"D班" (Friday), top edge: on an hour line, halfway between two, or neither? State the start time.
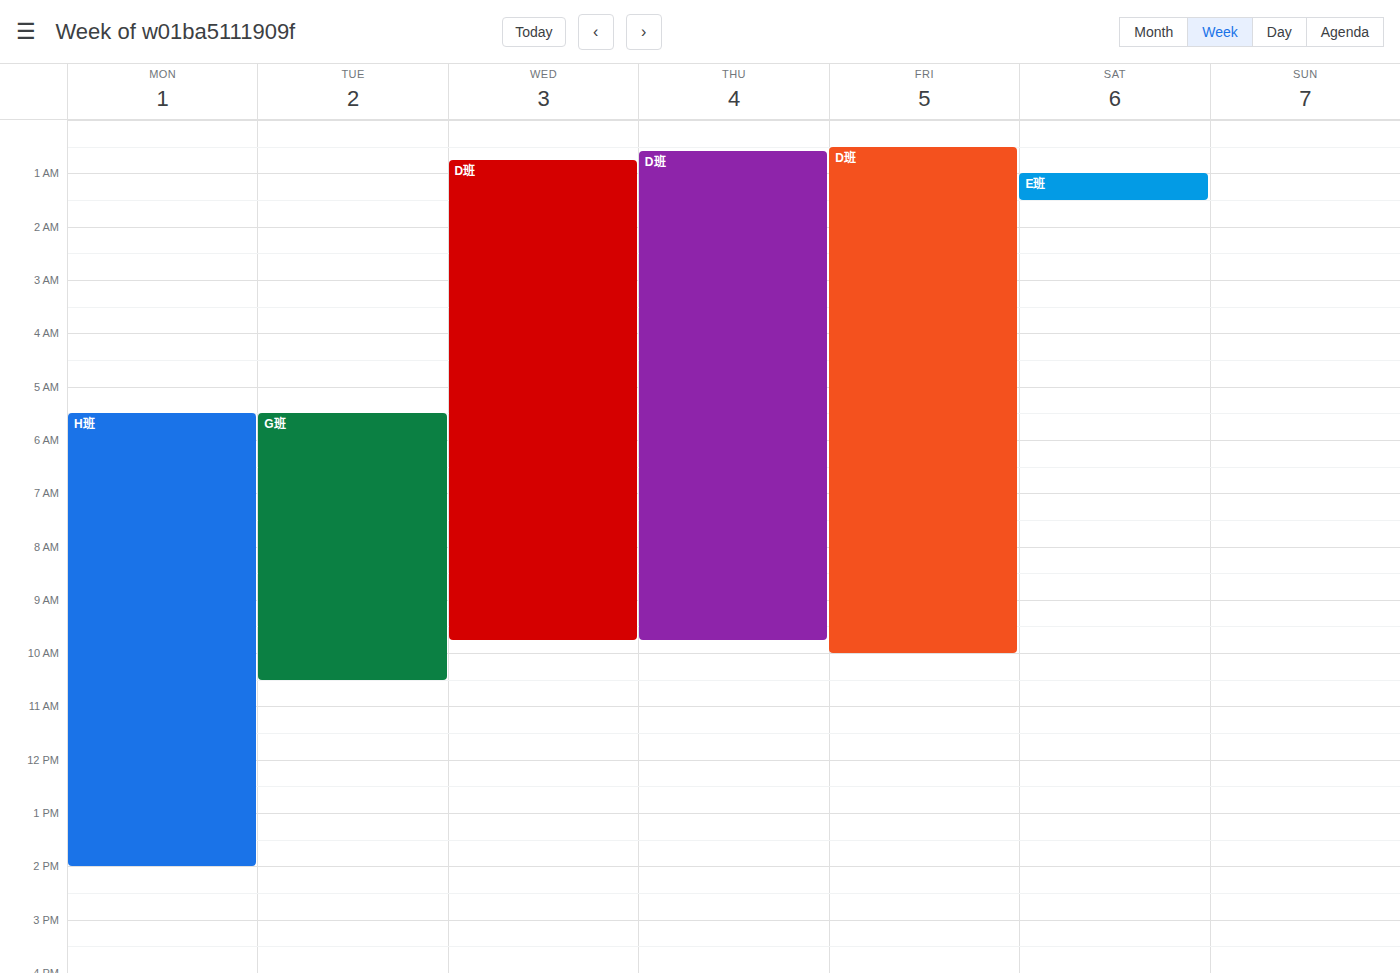
12:30 AM -- halfway between the 12 AM and 1 AM lines.